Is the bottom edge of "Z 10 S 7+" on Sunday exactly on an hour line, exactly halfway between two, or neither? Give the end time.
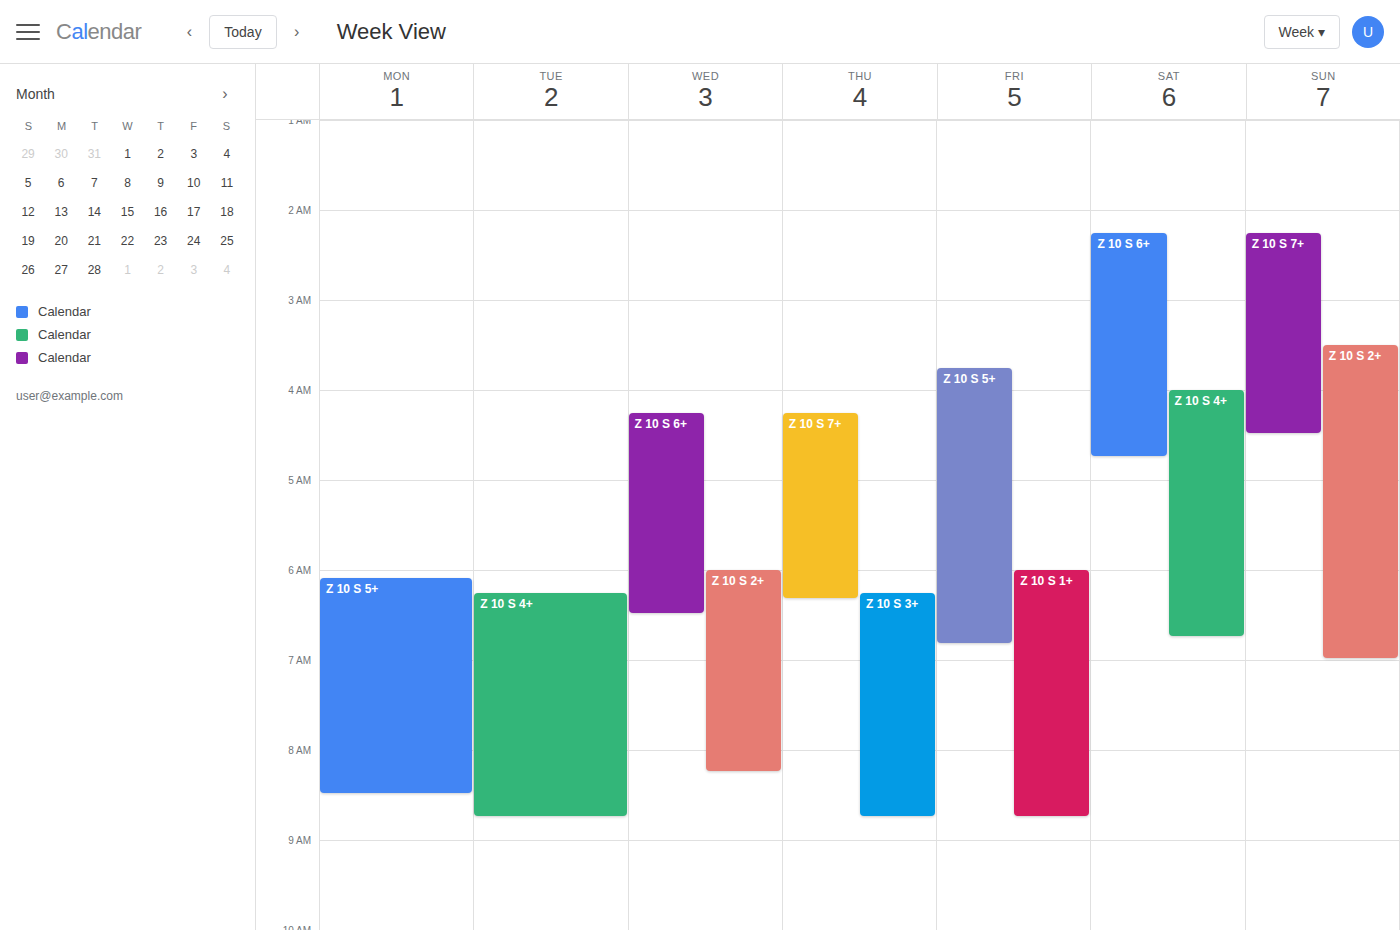
4:30 AM -- halfway between the 4 AM and 5 AM lines.